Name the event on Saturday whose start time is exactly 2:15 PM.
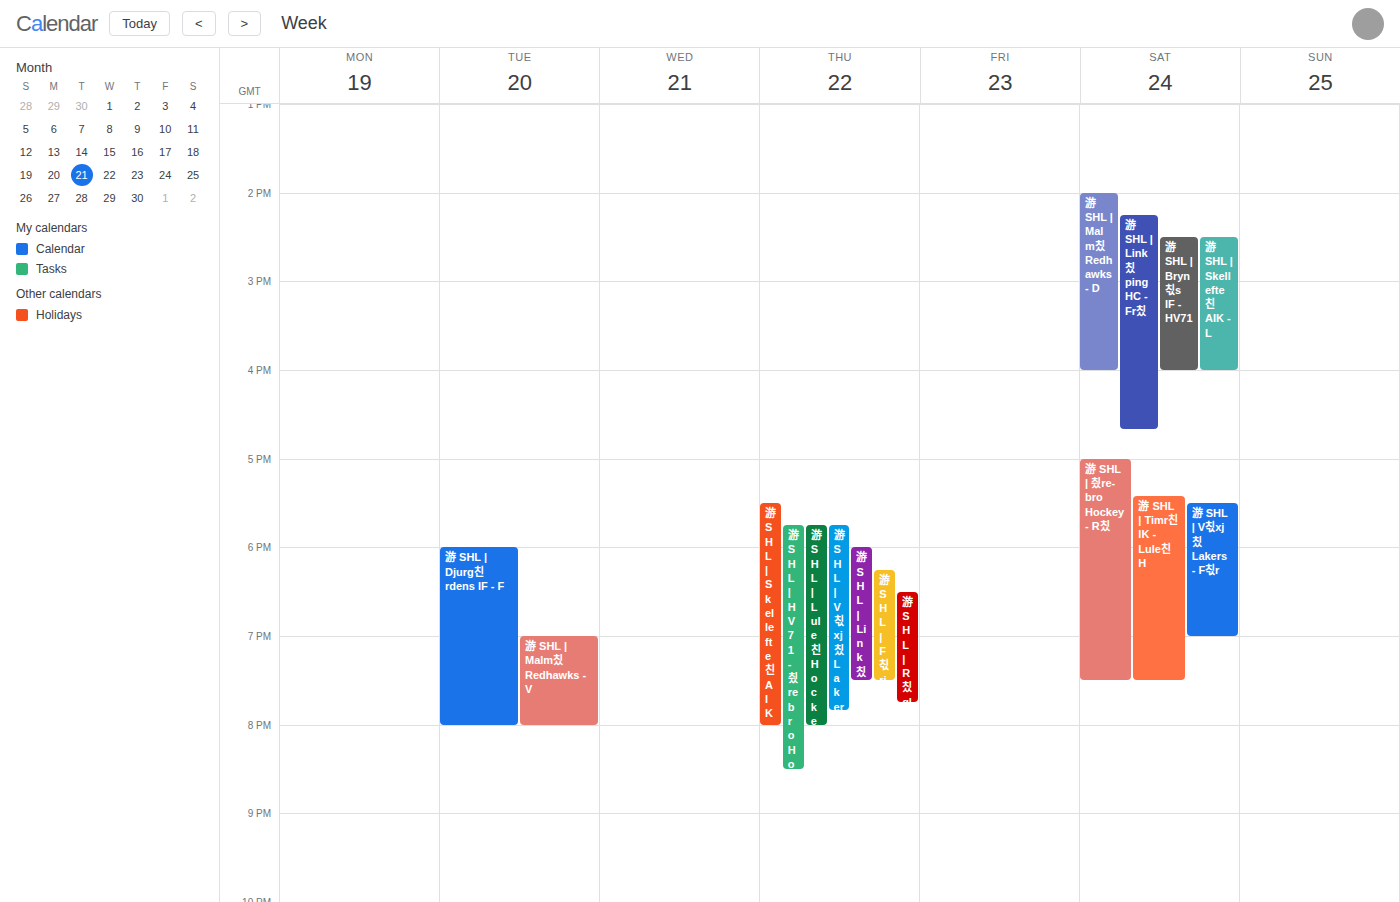
"游 SHL | Link칬ping HC - Fr칬"